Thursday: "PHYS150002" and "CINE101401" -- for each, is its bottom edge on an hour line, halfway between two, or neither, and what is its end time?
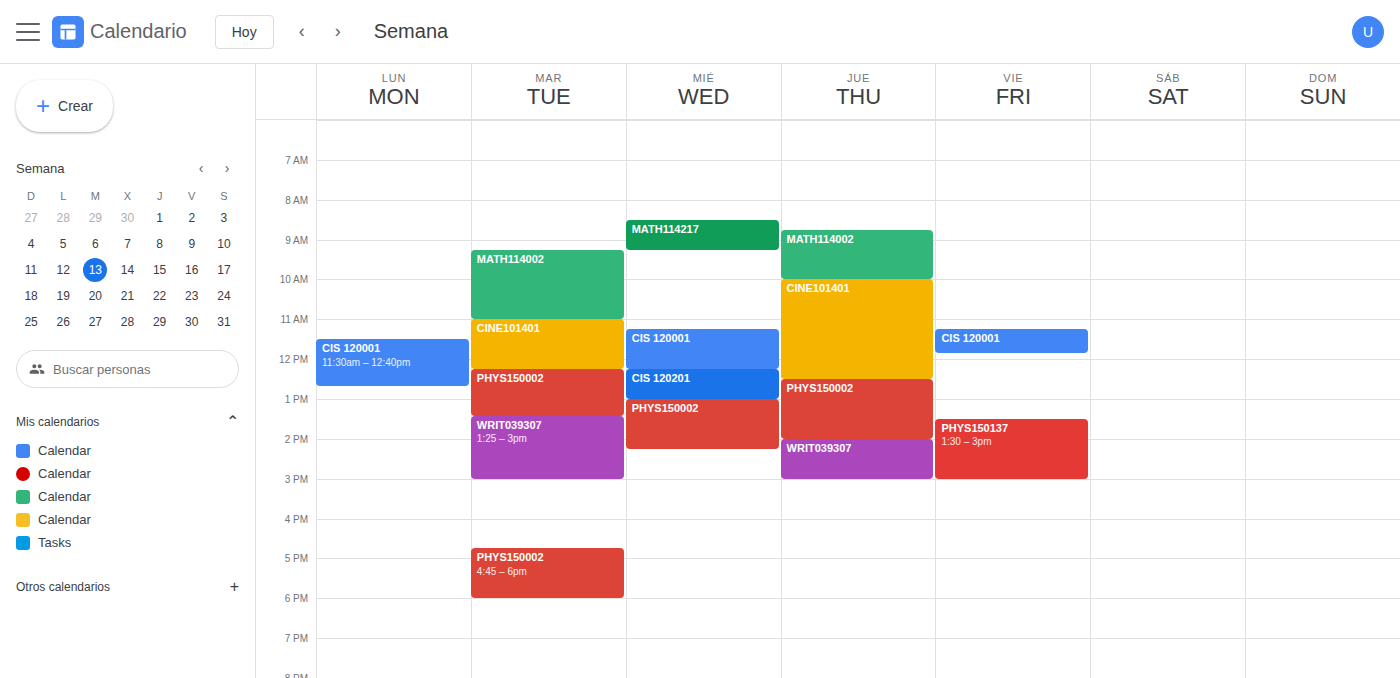
"PHYS150002": 2:00 PM, exactly on the 2 PM line. "CINE101401": 12:30 PM, halfway between the 12 PM and 1 PM lines.